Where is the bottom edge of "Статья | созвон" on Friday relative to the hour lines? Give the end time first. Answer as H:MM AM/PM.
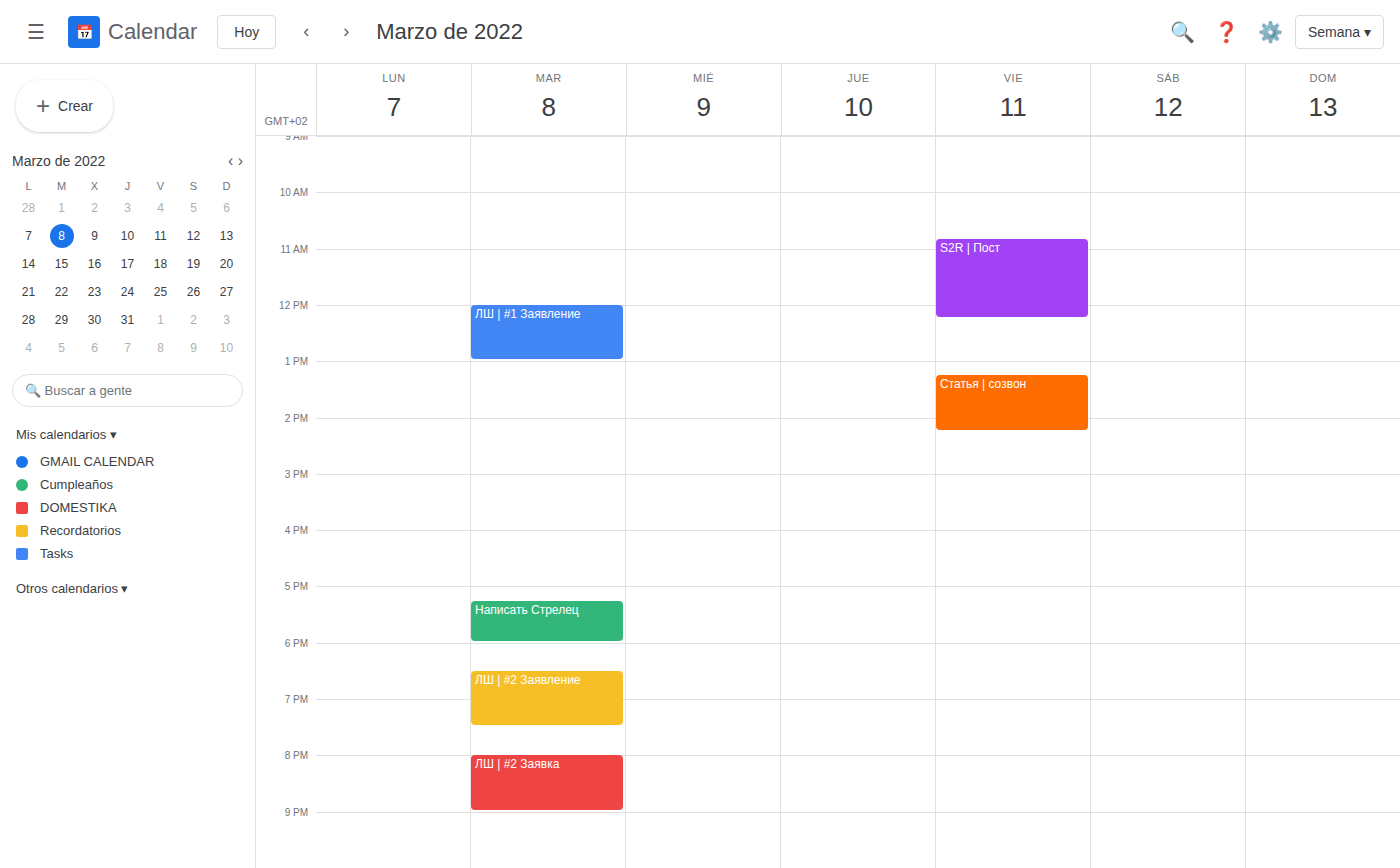
2:15 PM -- neither: a quarter of the way from the 2 PM line to the 3 PM line.